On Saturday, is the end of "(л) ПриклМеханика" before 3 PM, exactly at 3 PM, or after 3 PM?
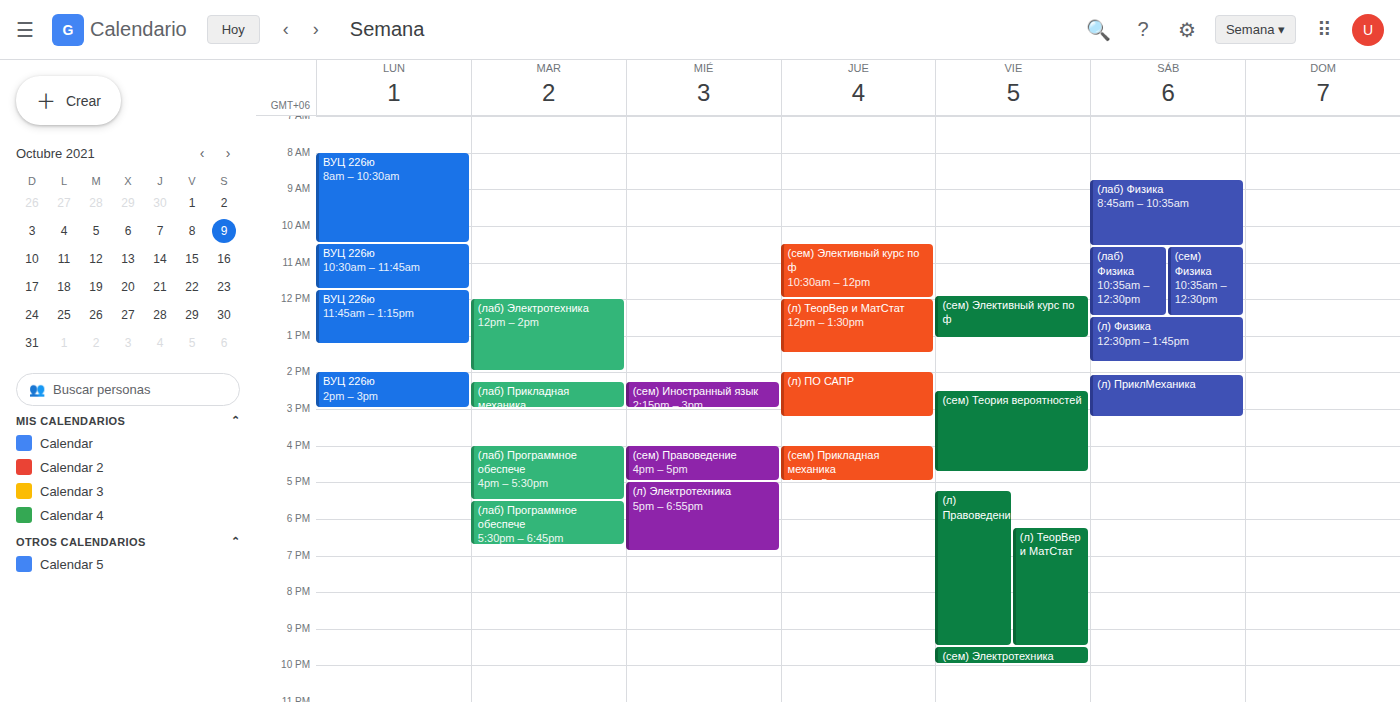
3:15 PM -- after 3 PM, 15 minutes below the 3 PM line.